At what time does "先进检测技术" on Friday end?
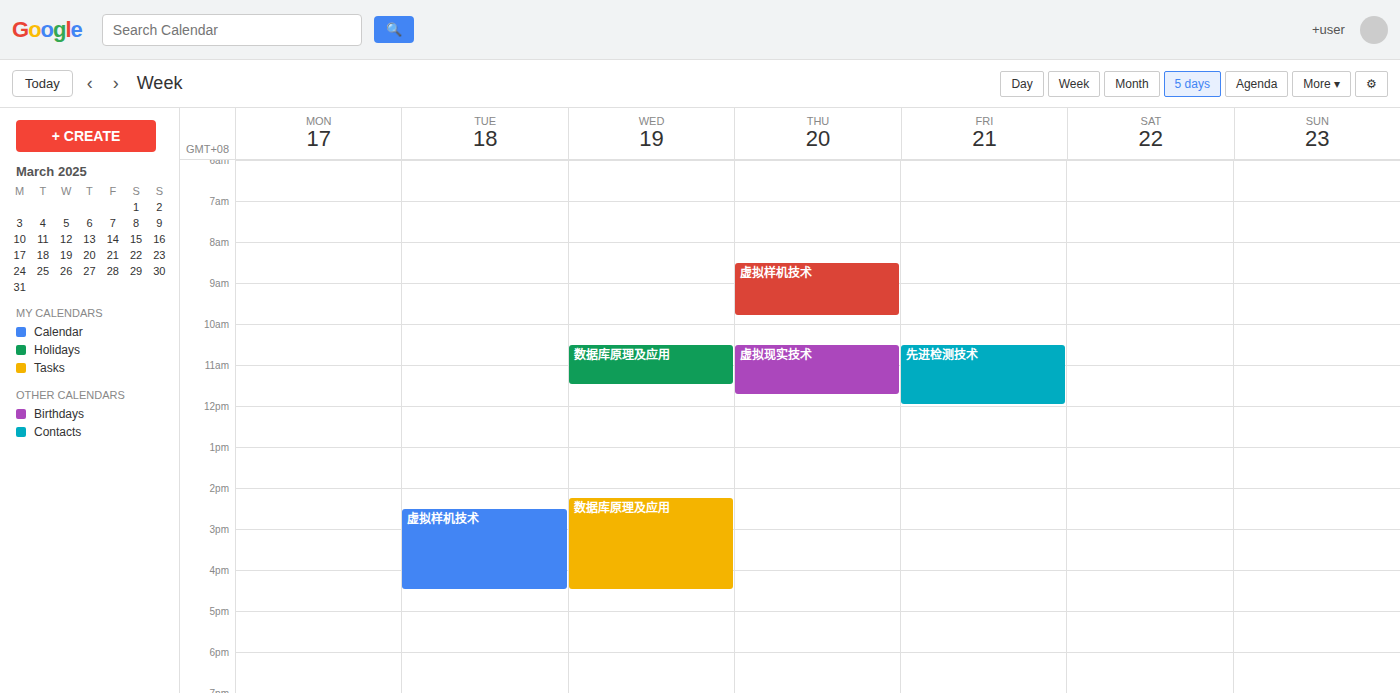
12:00 PM